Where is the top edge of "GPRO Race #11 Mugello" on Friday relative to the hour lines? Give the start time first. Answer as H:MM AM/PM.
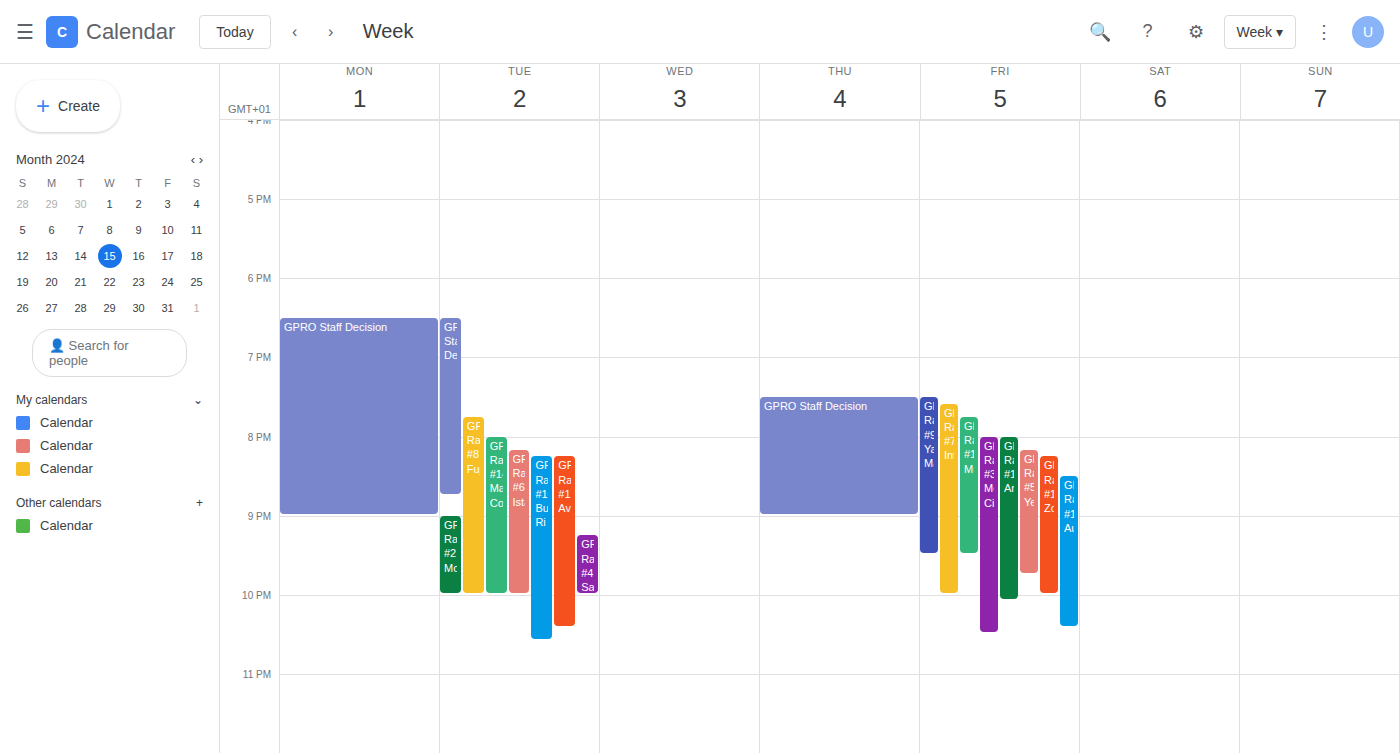
7:45 PM -- neither: three quarters of the way from the 7 PM line to the 8 PM line.